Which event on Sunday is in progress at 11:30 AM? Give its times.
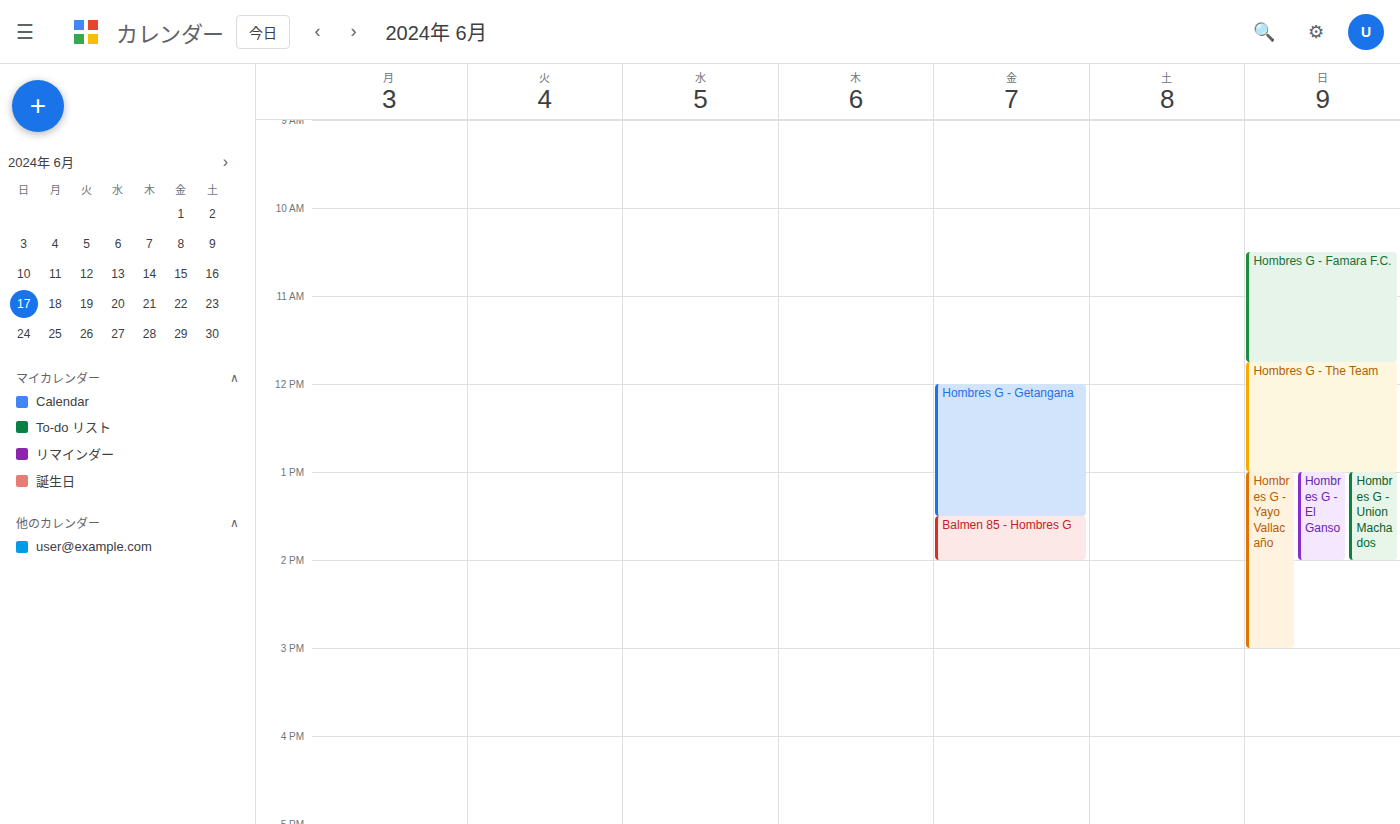
"Hombres G - Famara F.C.", 10:30 AM to 11:45 AM